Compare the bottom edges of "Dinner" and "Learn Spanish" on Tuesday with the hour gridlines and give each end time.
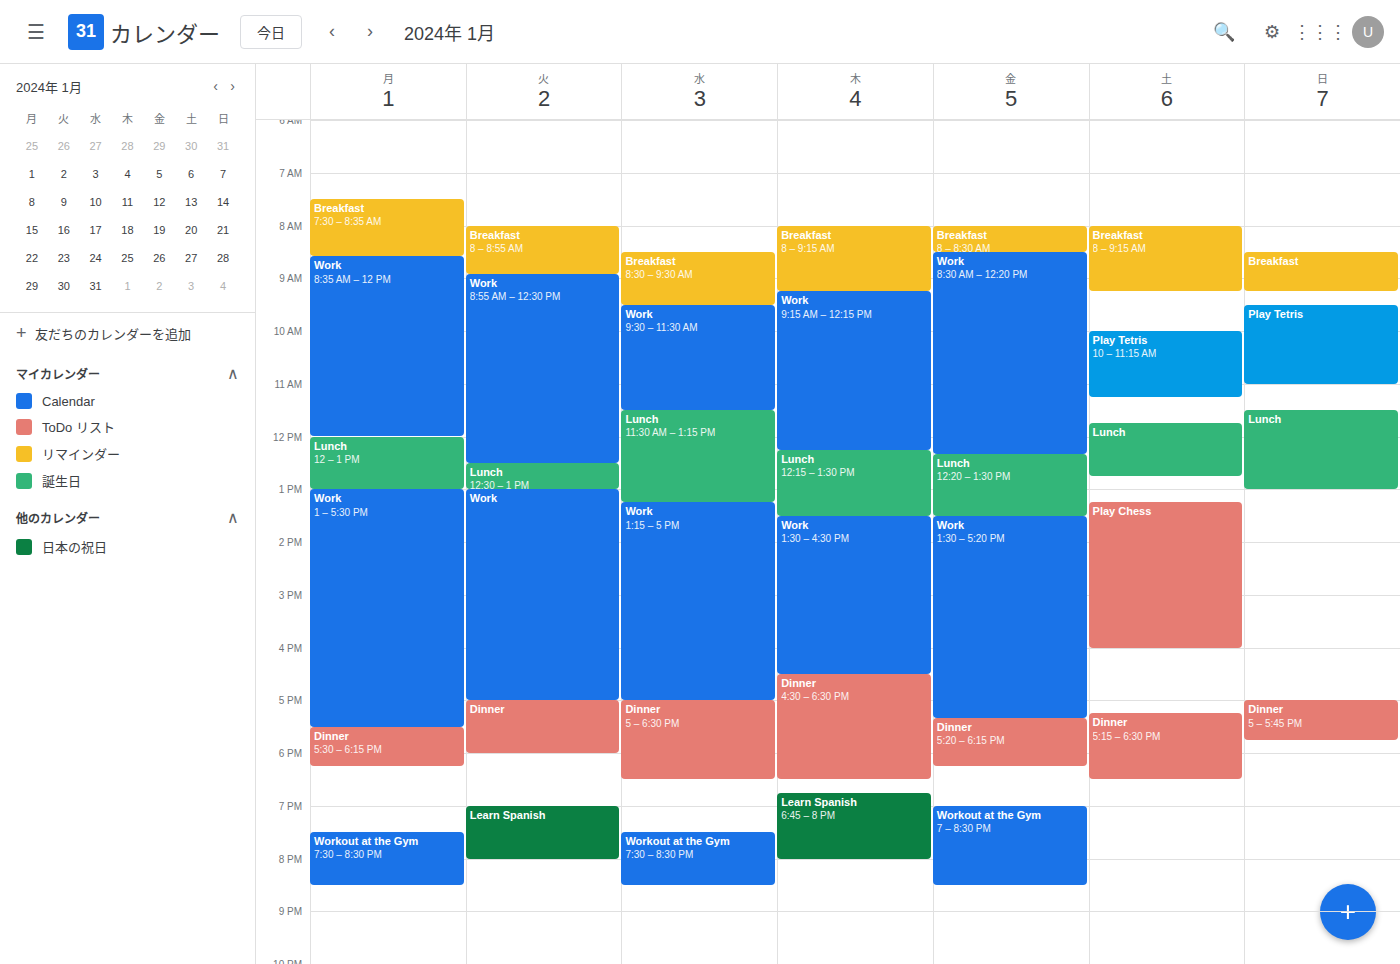
"Dinner": 6:00 PM, exactly on the 6 PM line. "Learn Spanish": 8:00 PM, exactly on the 8 PM line.